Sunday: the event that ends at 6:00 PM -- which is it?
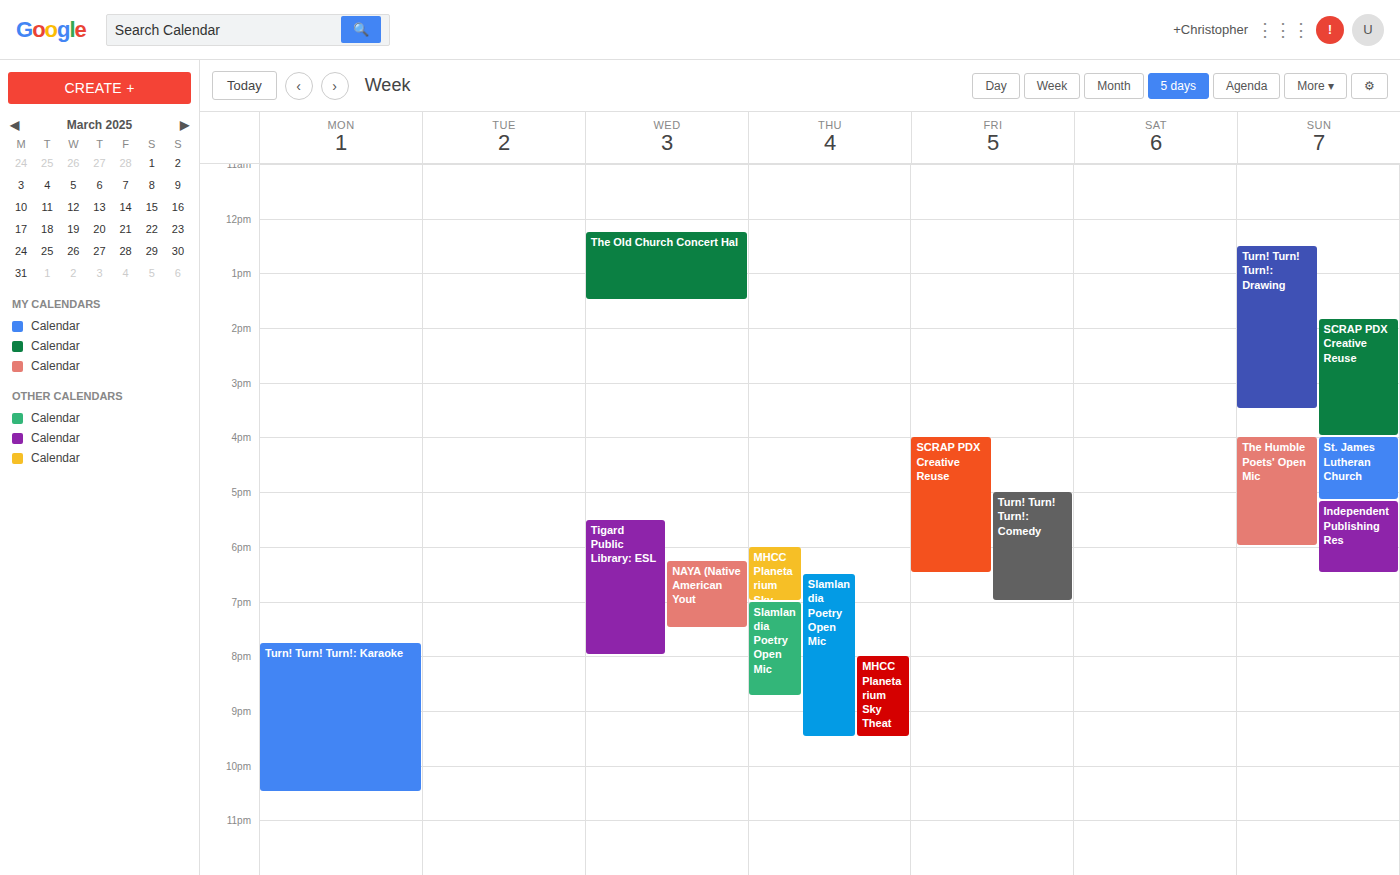
"The Humble Poets' Open Mic"